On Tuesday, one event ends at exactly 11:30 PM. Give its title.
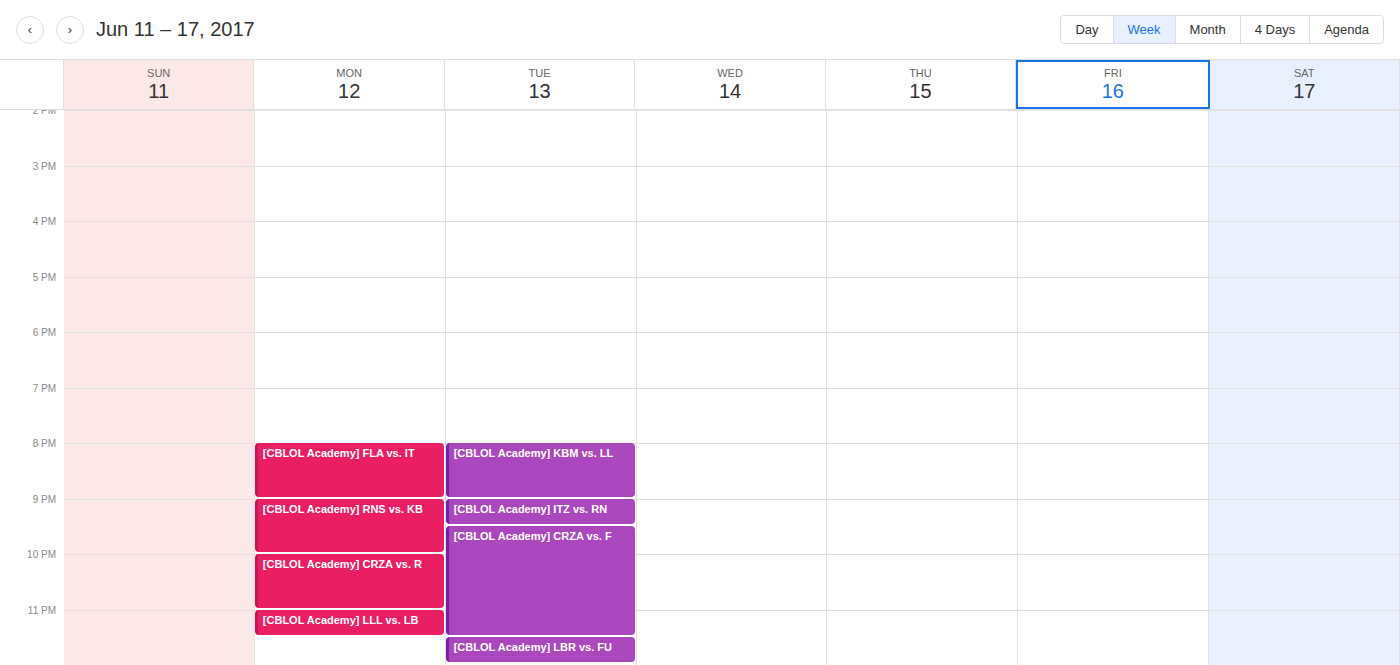
"[CBLOL Academy] CRZA vs. F"